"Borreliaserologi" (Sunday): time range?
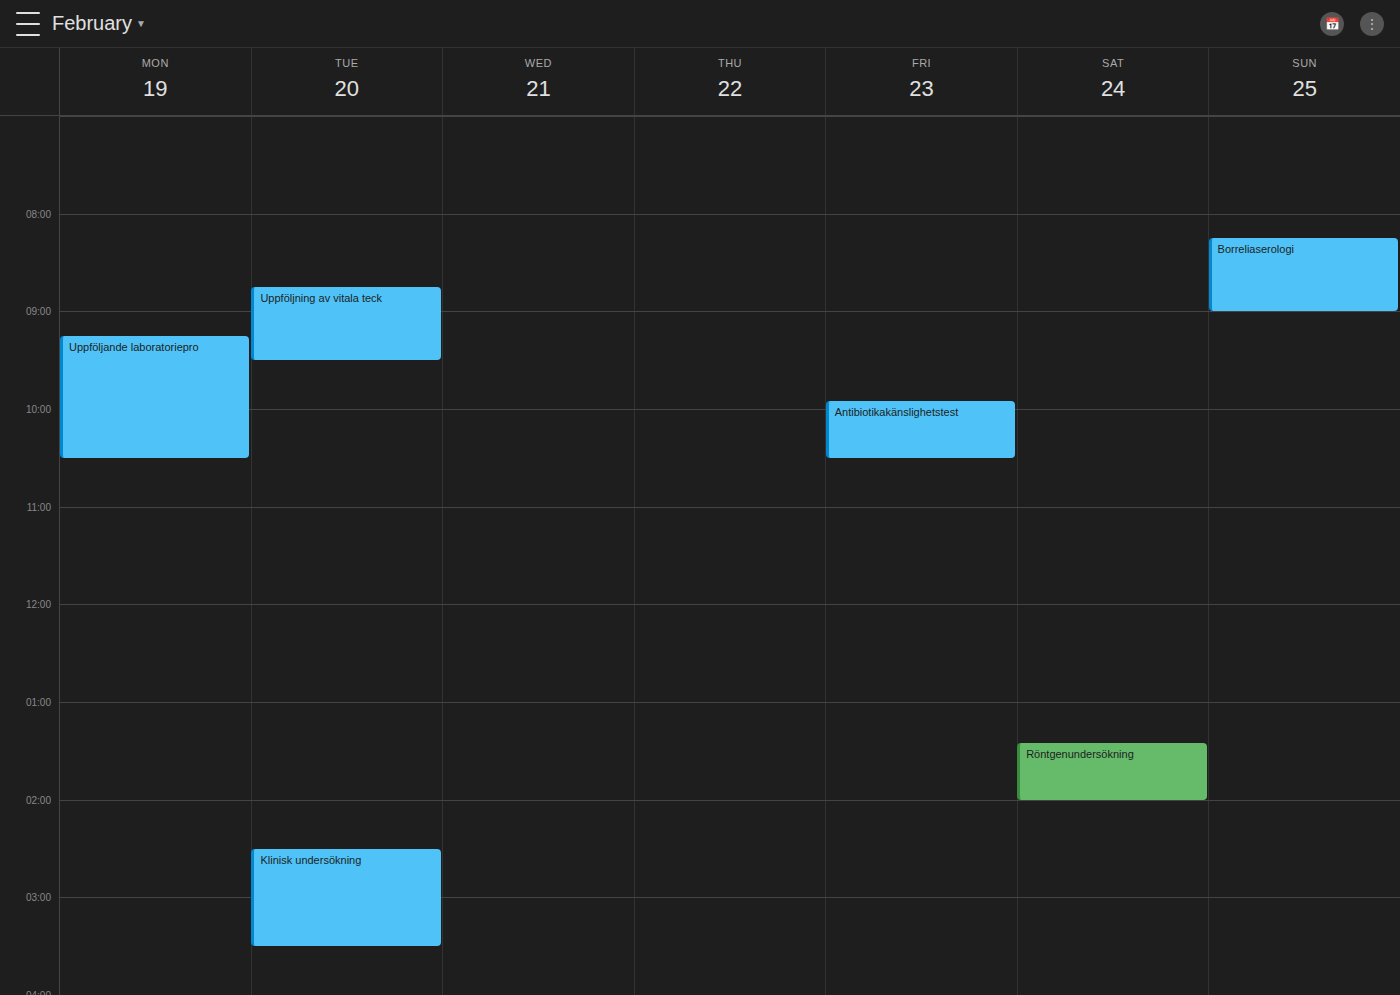
8:15 AM to 9:00 AM